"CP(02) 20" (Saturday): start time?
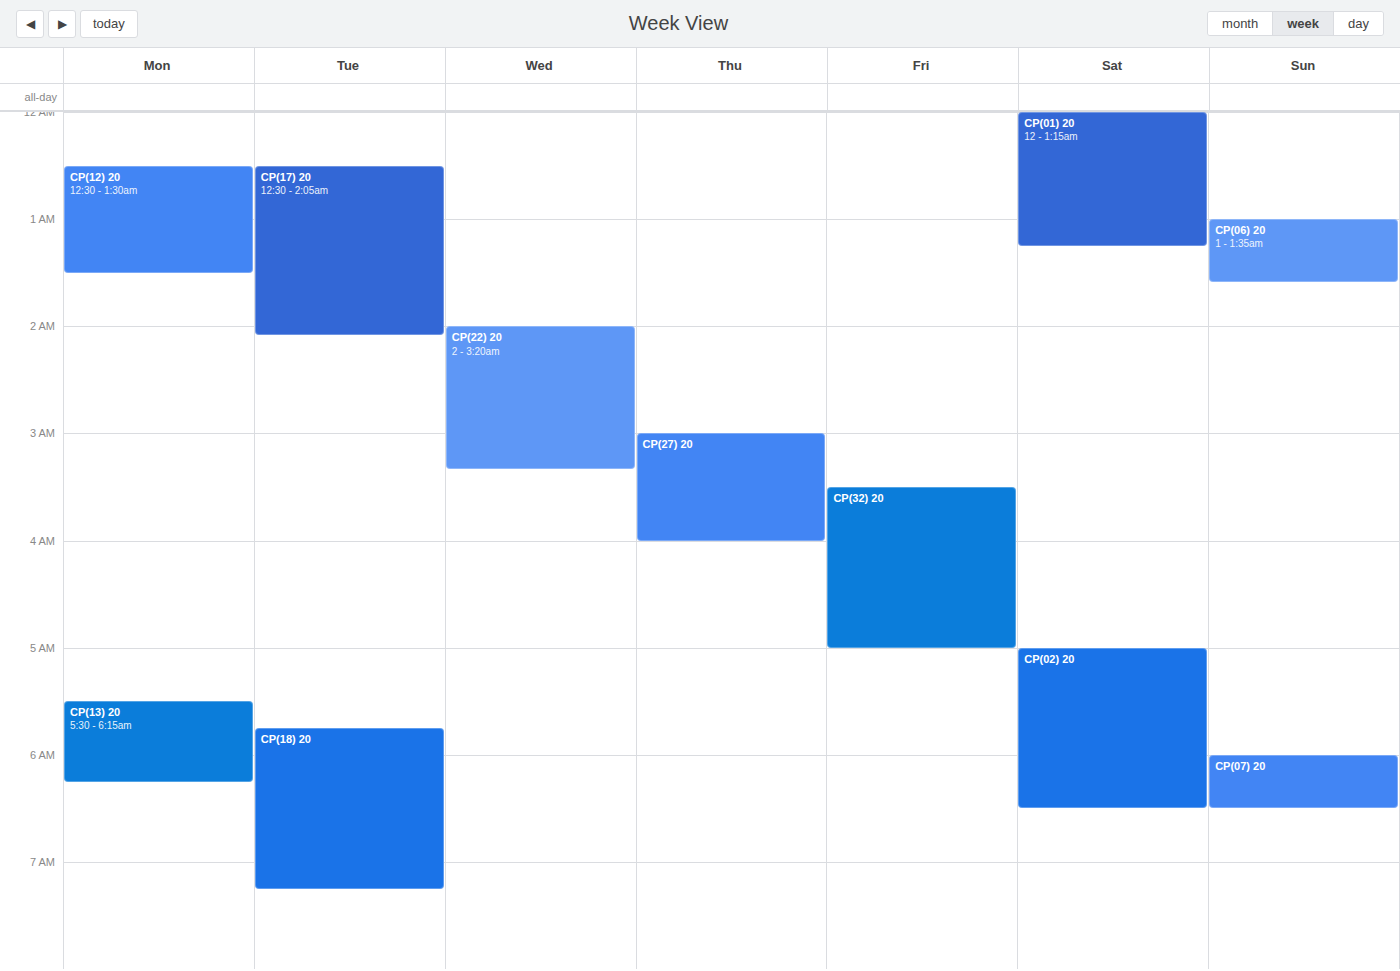
5:00 AM